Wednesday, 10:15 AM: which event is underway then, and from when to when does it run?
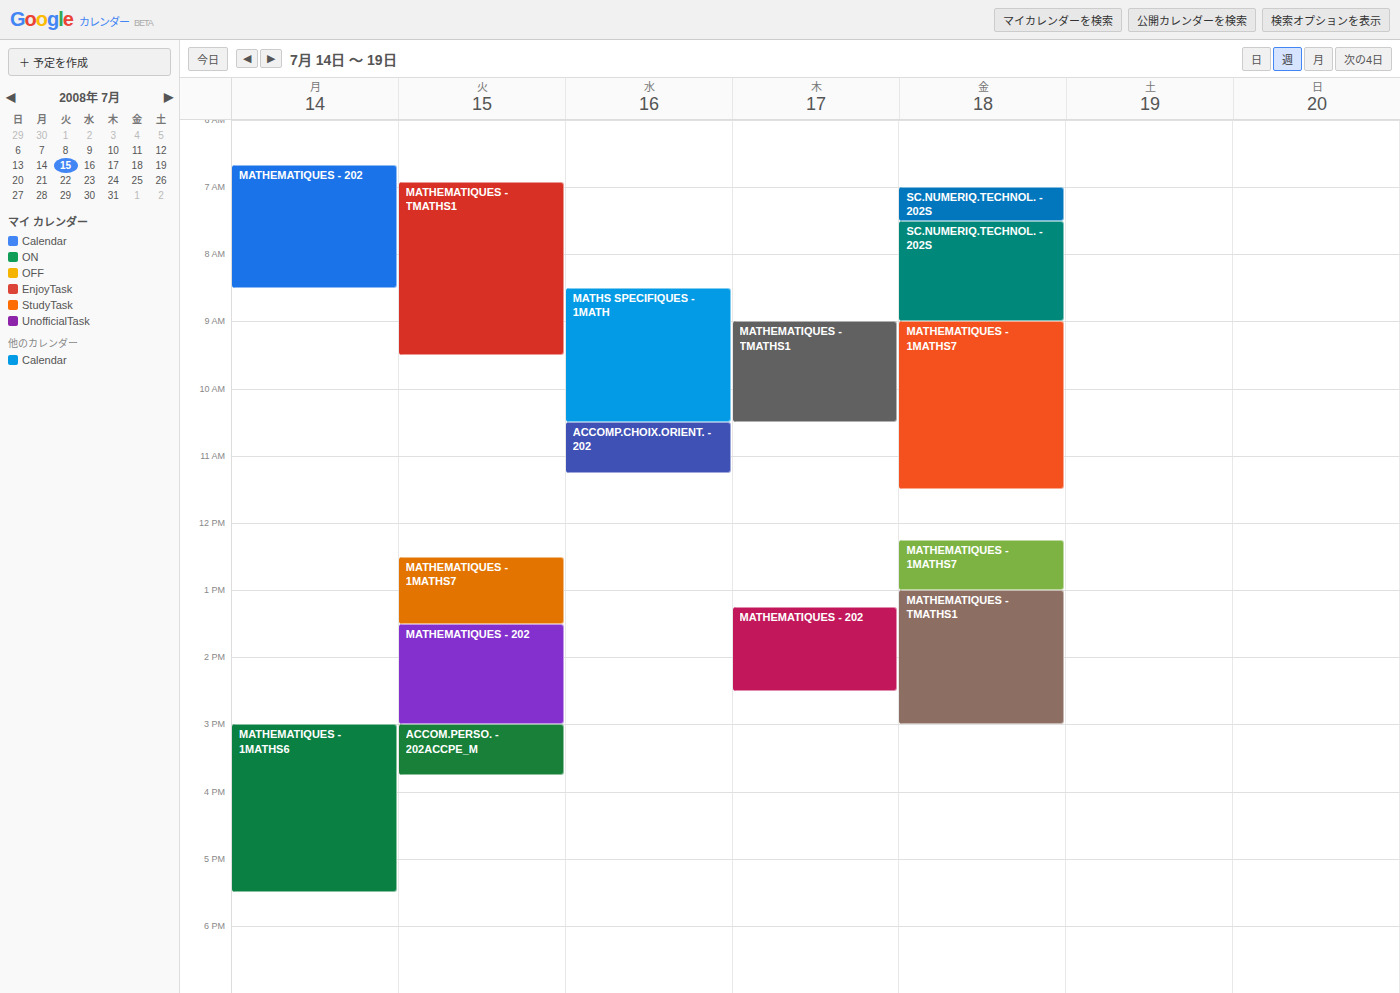
"MATHS SPECIFIQUES - 1MATH", 8:30 AM to 10:30 AM